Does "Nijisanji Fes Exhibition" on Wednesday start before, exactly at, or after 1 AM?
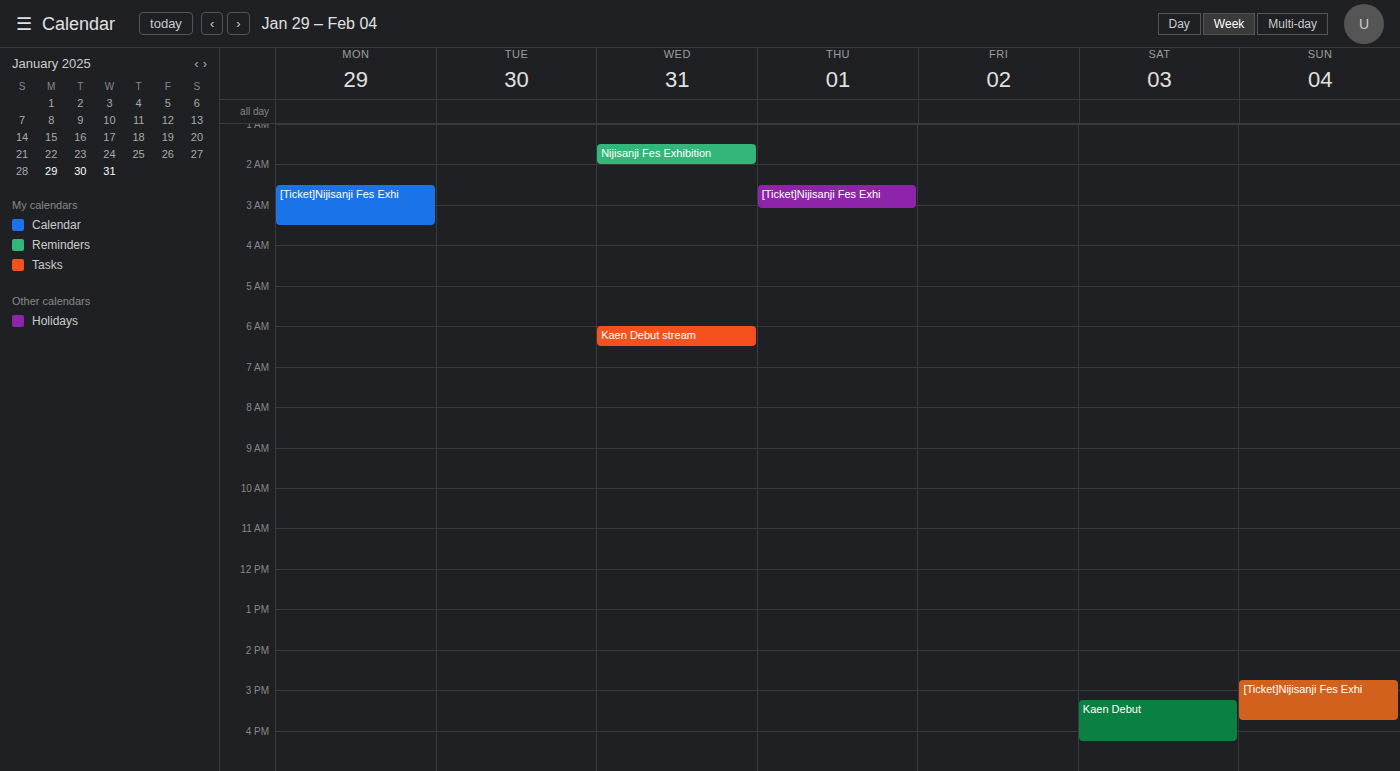
1:30 AM -- after 1 AM, 30 minutes below the 1 AM line.